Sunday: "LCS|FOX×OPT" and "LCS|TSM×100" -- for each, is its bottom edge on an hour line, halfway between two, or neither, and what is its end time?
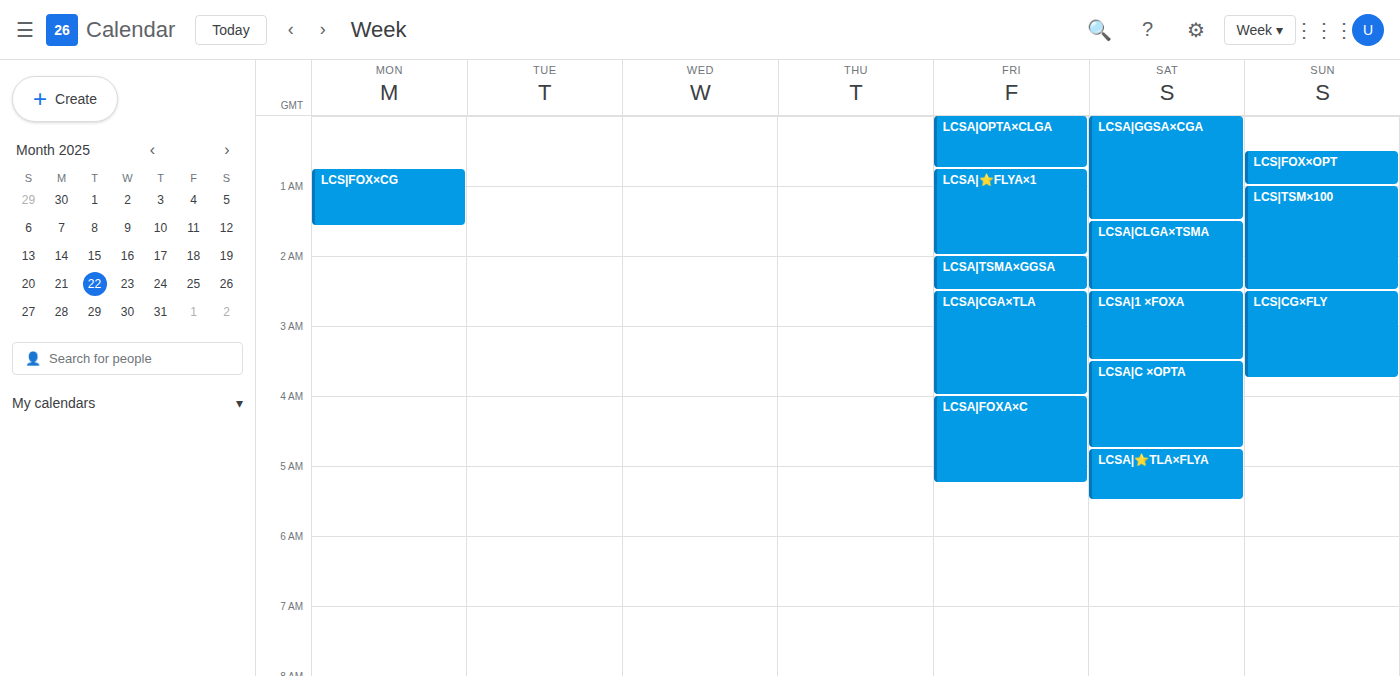
"LCS|FOX×OPT": 1:00 AM, exactly on the 1 AM line. "LCS|TSM×100": 2:30 AM, halfway between the 2 AM and 3 AM lines.